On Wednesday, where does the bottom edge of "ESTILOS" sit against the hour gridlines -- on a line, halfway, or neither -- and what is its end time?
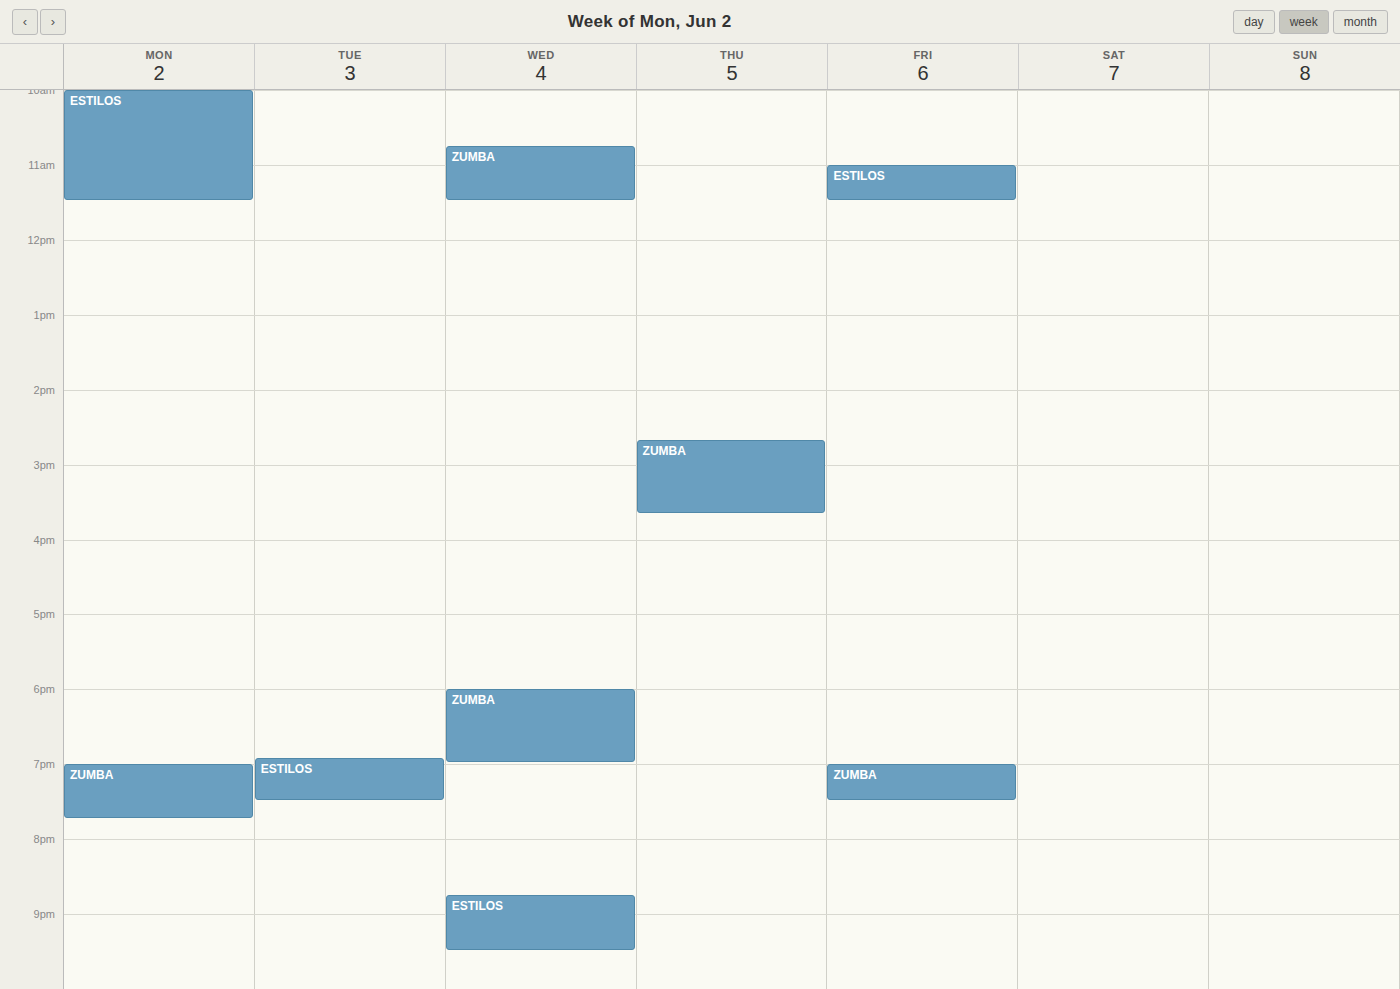
9:30 PM -- halfway between the 9 PM and 10 PM lines.